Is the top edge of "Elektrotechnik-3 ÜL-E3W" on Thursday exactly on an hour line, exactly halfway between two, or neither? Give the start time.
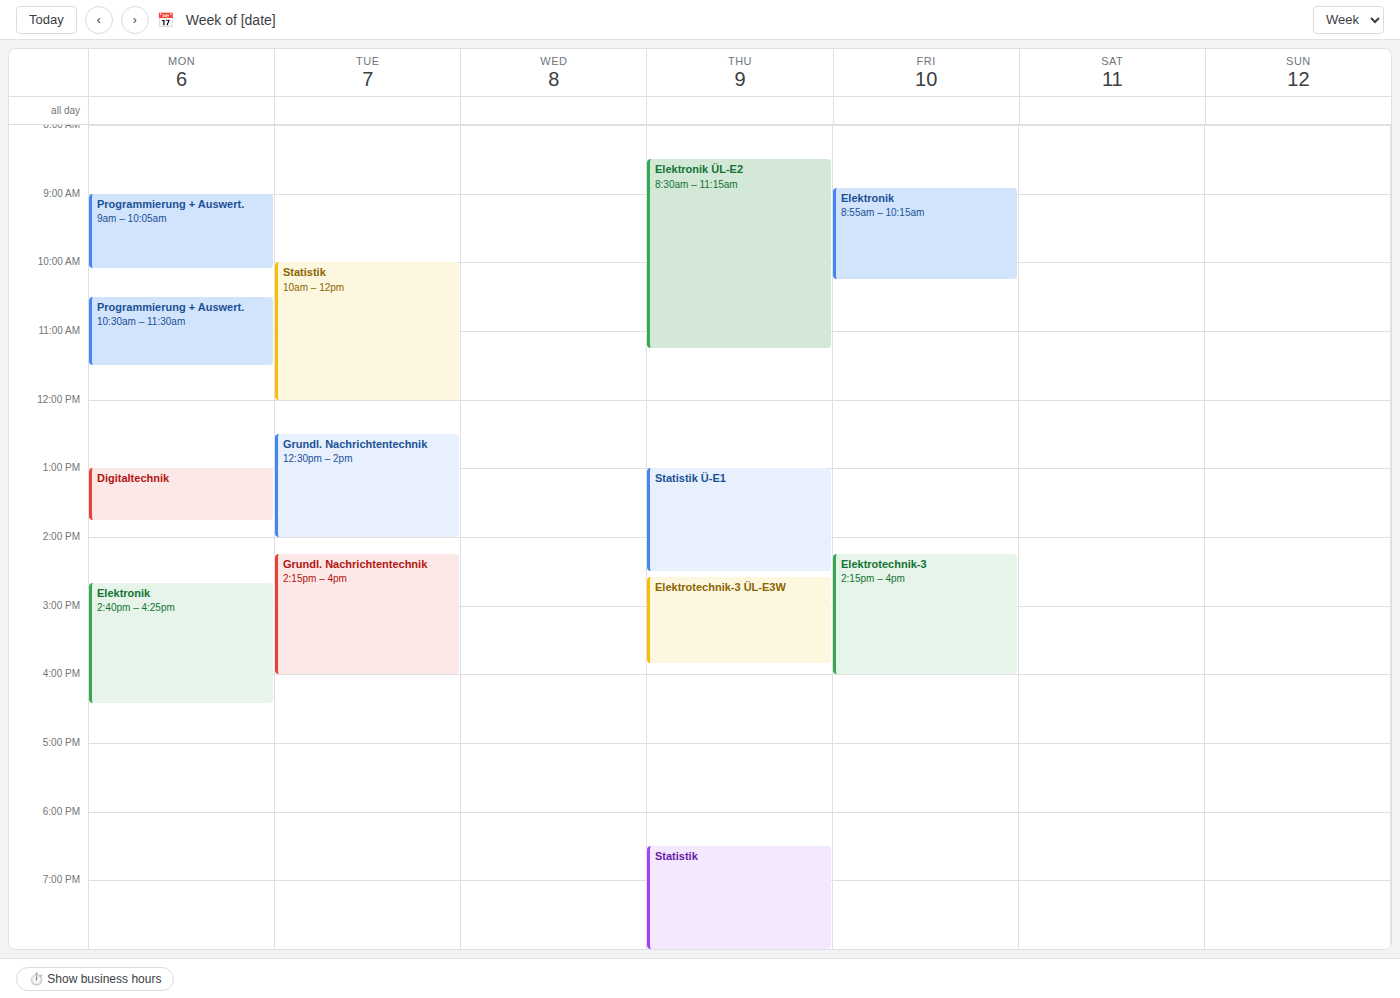
2:35 PM -- neither: 35 minutes below the 2 PM line and 25 minutes above the 3 PM line.